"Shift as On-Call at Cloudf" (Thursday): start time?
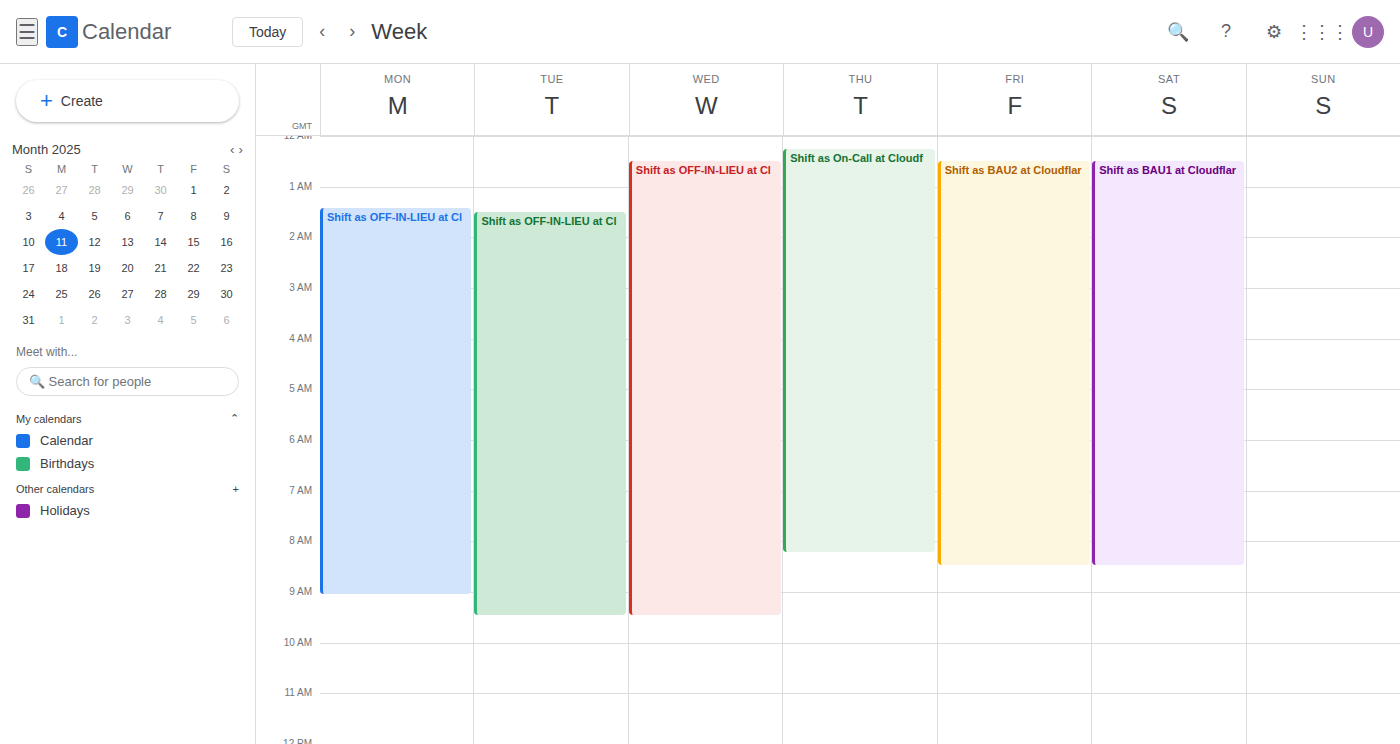
12:15 AM